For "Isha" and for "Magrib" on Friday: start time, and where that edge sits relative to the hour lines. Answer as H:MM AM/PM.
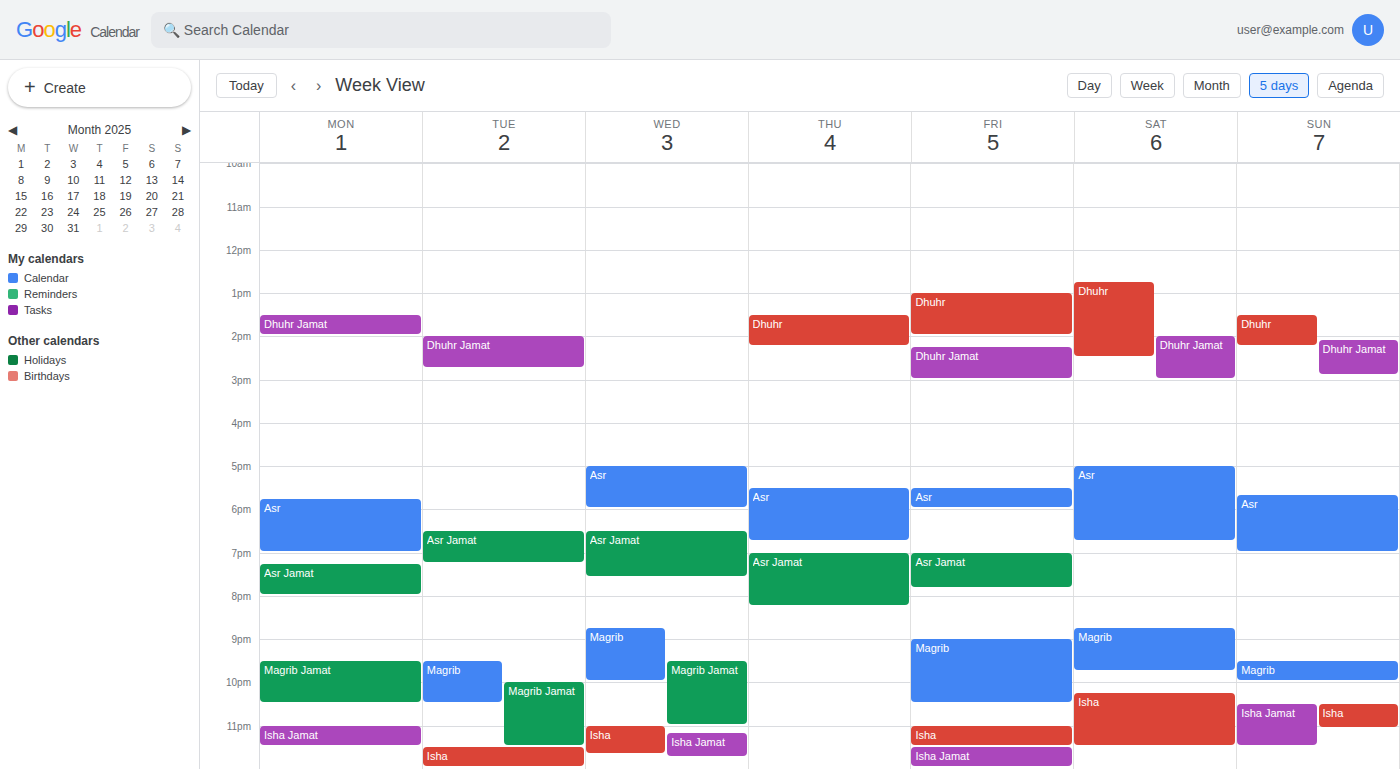
"Isha": 11:00 PM, exactly on the 11 PM line. "Magrib": 9:00 PM, exactly on the 9 PM line.